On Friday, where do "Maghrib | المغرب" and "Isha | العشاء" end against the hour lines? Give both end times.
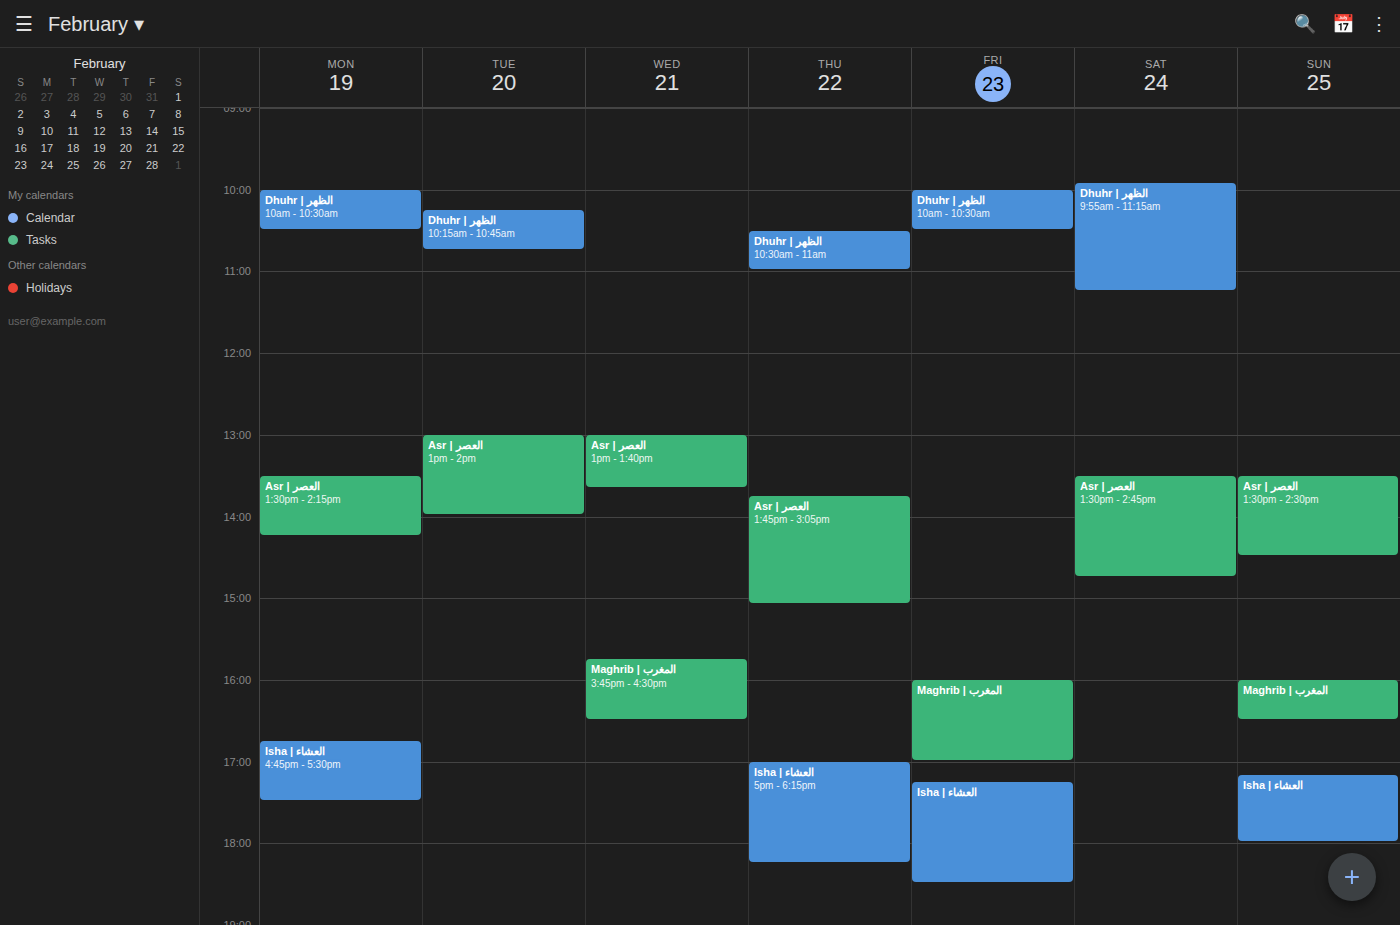
"Maghrib | المغرب": 5:00 PM, exactly on the 5 PM line. "Isha | العشاء": 6:30 PM, halfway between the 6 PM and 7 PM lines.